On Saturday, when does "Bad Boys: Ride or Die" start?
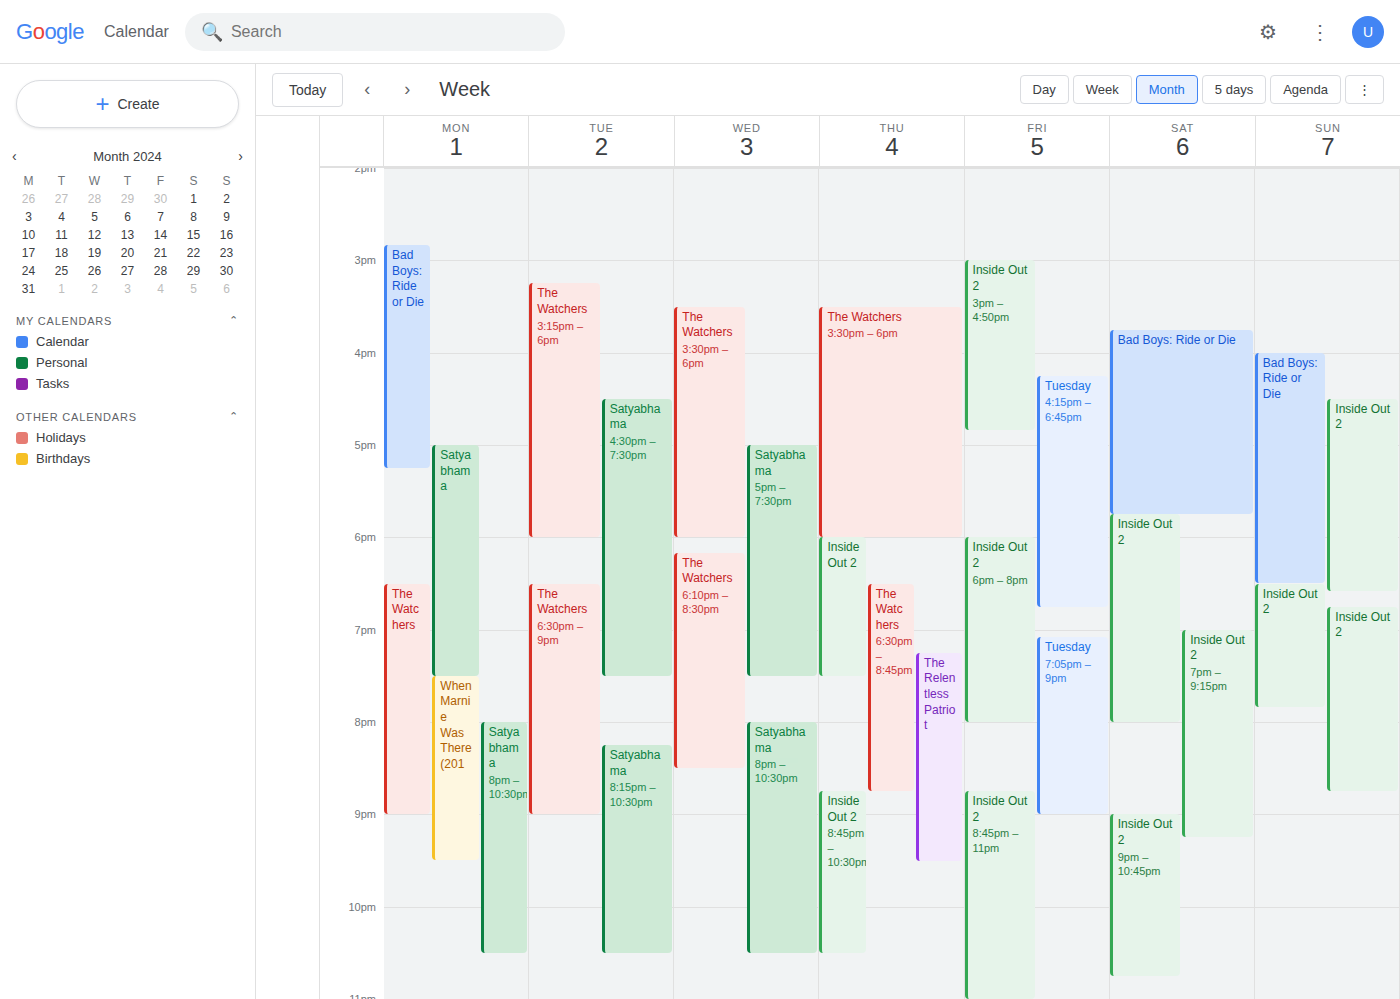
3:45 PM